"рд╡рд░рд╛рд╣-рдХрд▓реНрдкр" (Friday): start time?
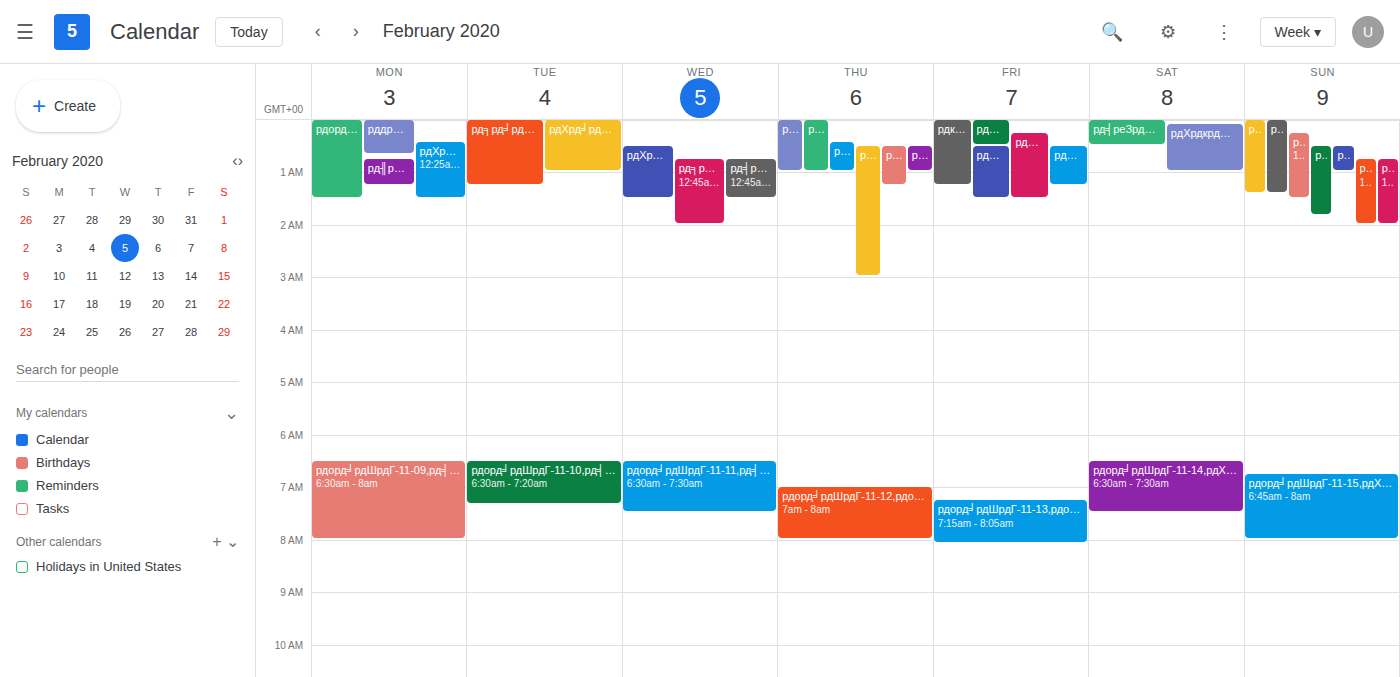
12:30 AM